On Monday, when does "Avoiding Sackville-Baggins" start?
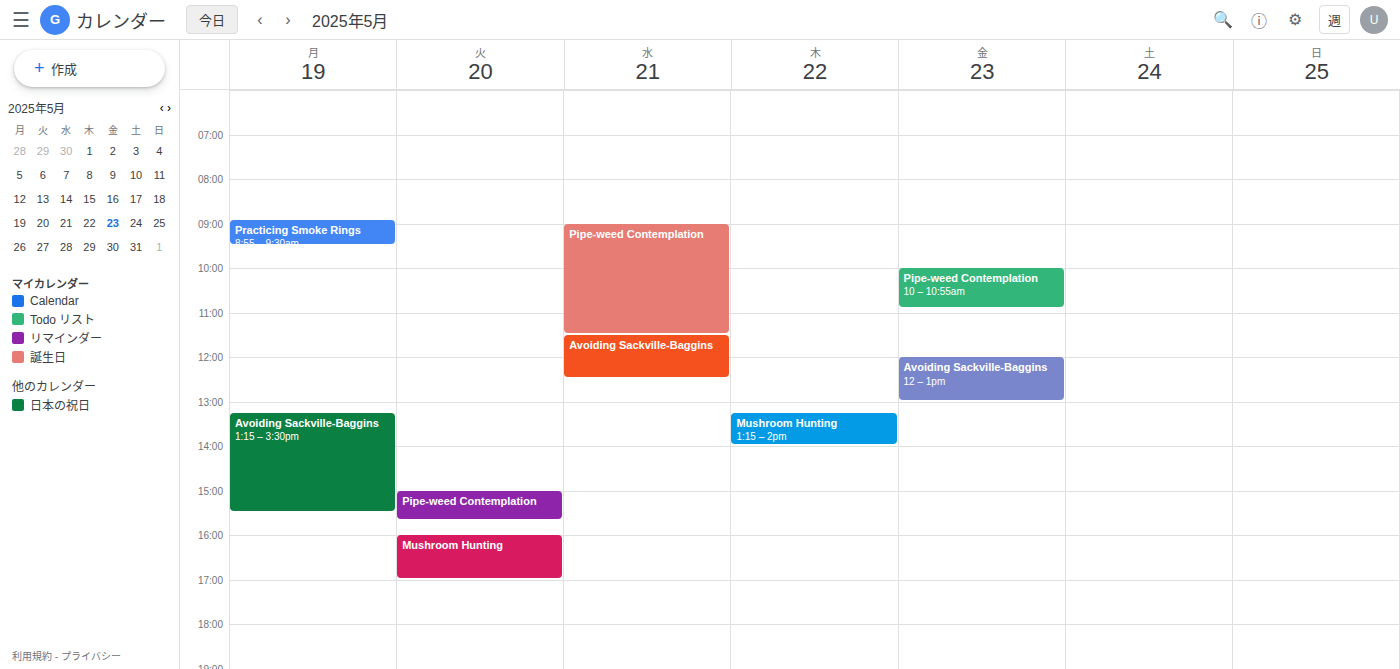
1:15 PM